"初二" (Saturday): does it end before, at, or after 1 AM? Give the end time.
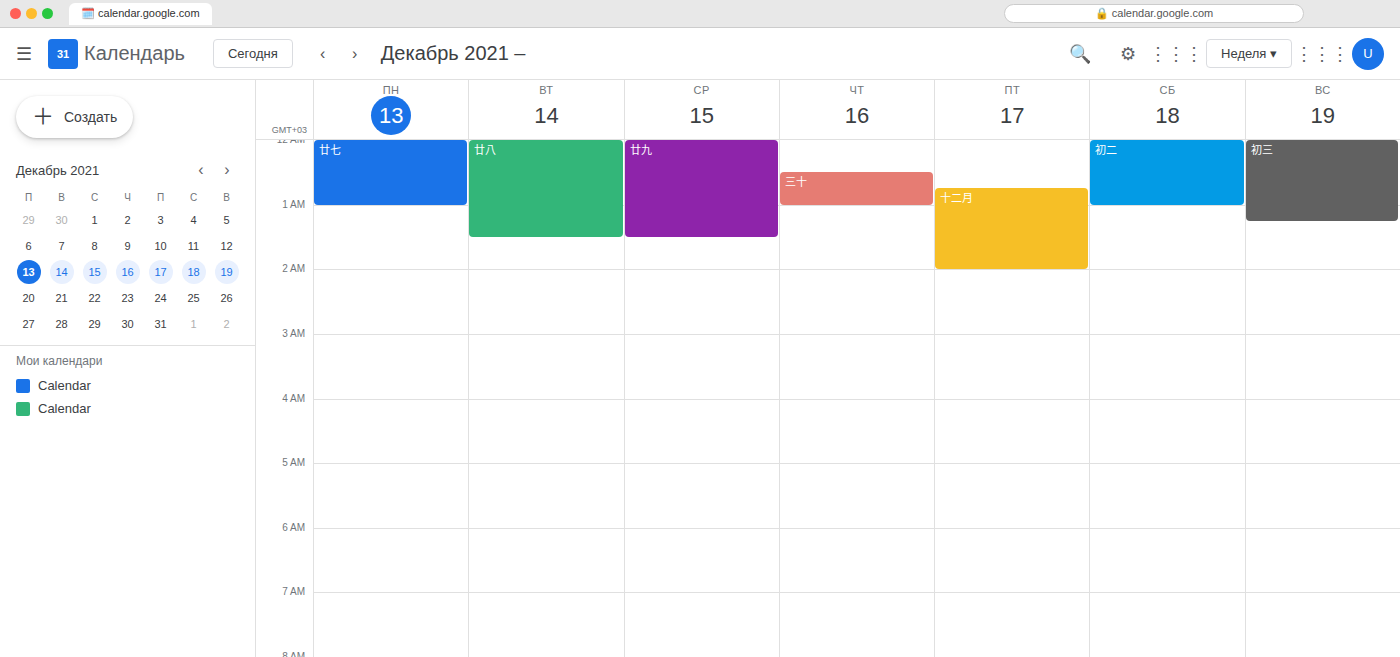
1:00 AM -- exactly at 1 AM, on the 1 AM line.